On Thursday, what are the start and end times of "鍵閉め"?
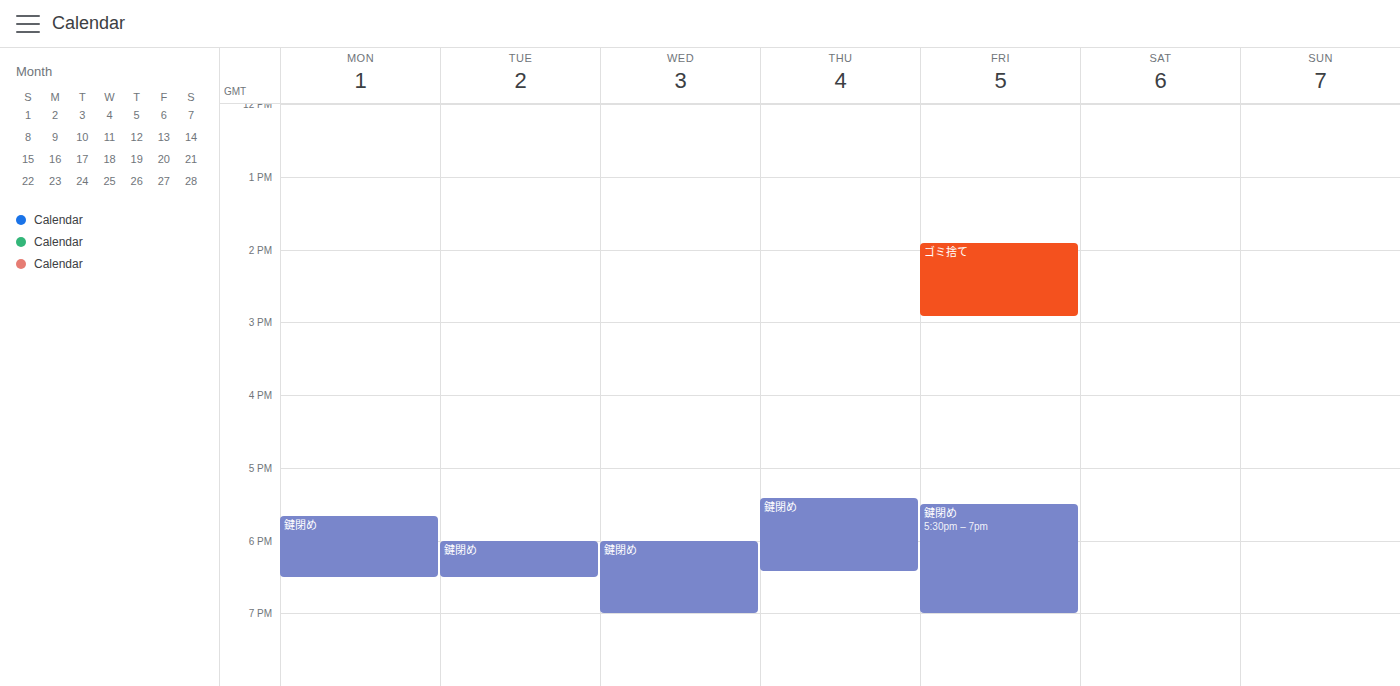
17:25 to 18:25